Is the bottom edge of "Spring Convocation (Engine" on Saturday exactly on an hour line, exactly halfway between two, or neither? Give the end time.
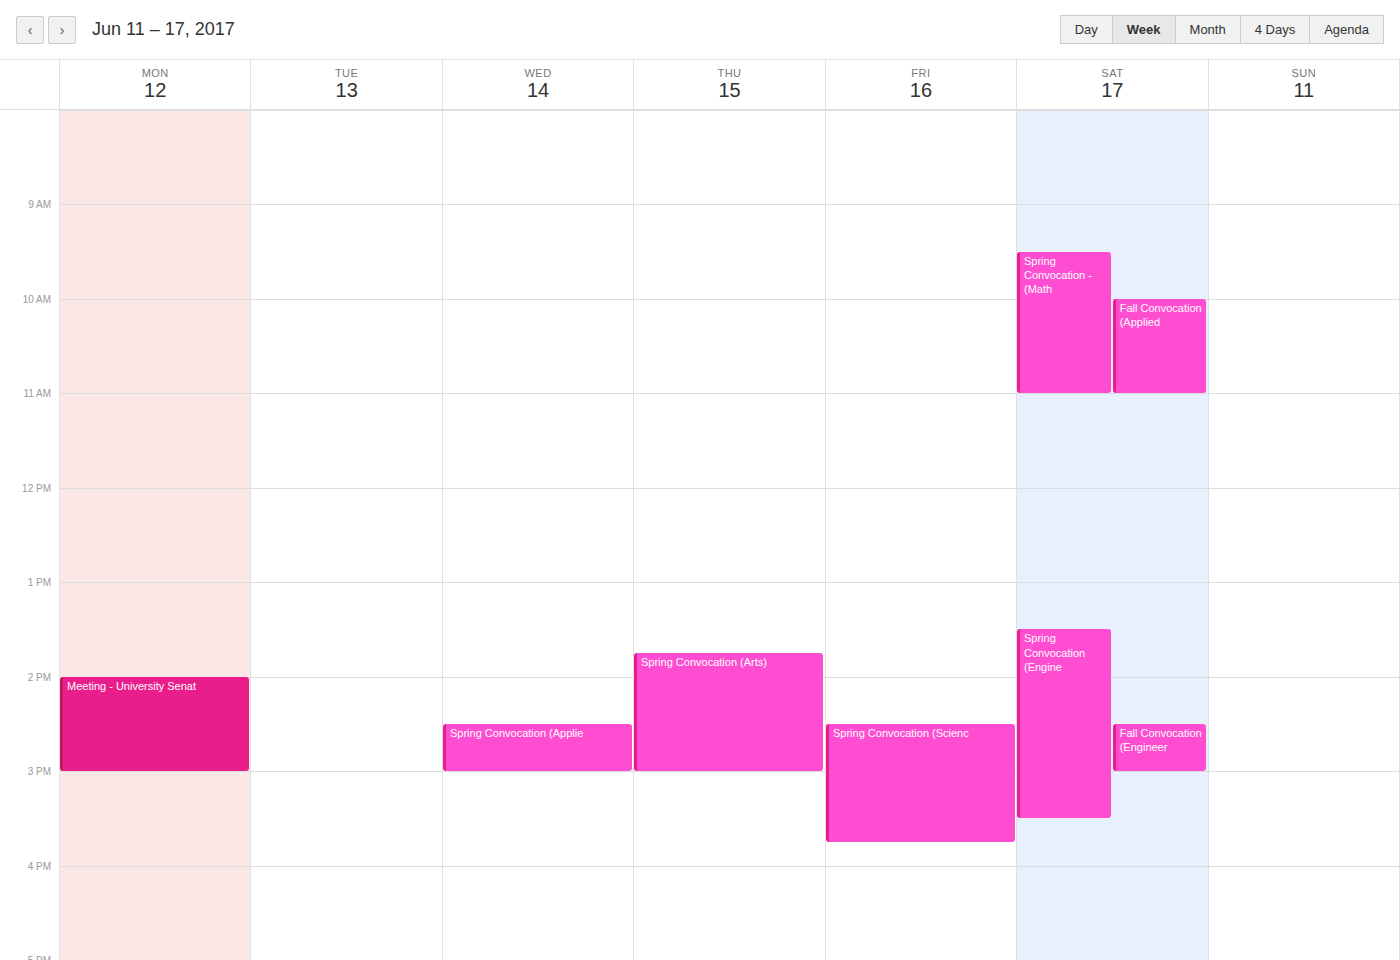
3:30 PM -- halfway between the 3 PM and 4 PM lines.